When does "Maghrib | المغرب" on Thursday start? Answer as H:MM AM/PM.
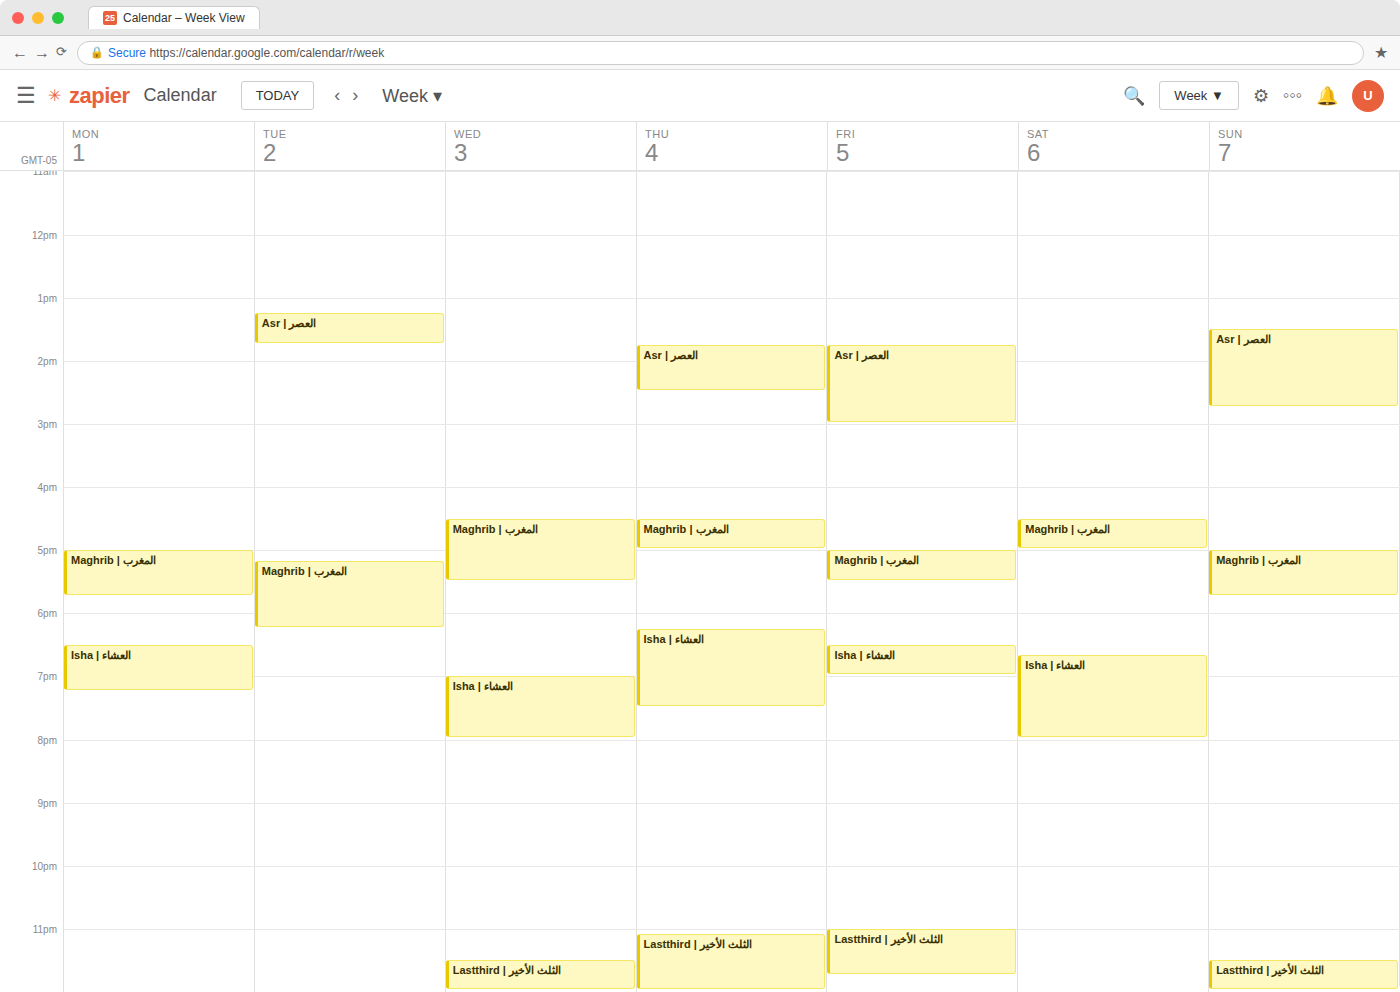
4:30 PM